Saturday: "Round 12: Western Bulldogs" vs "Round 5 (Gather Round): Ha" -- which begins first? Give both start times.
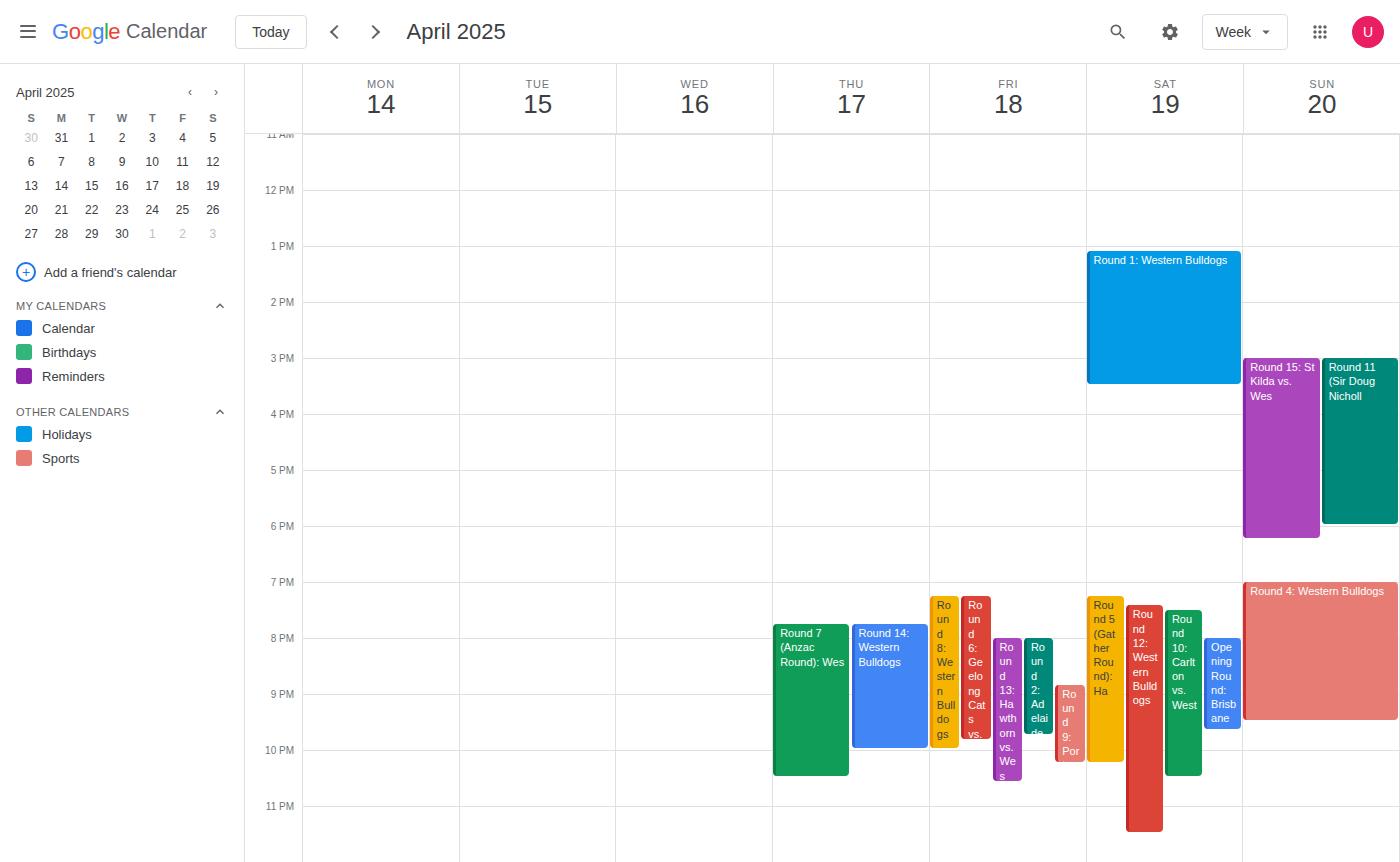
"Round 5 (Gather Round): Ha" 7:15 PM; "Round 12: Western Bulldogs" 7:25 PM.